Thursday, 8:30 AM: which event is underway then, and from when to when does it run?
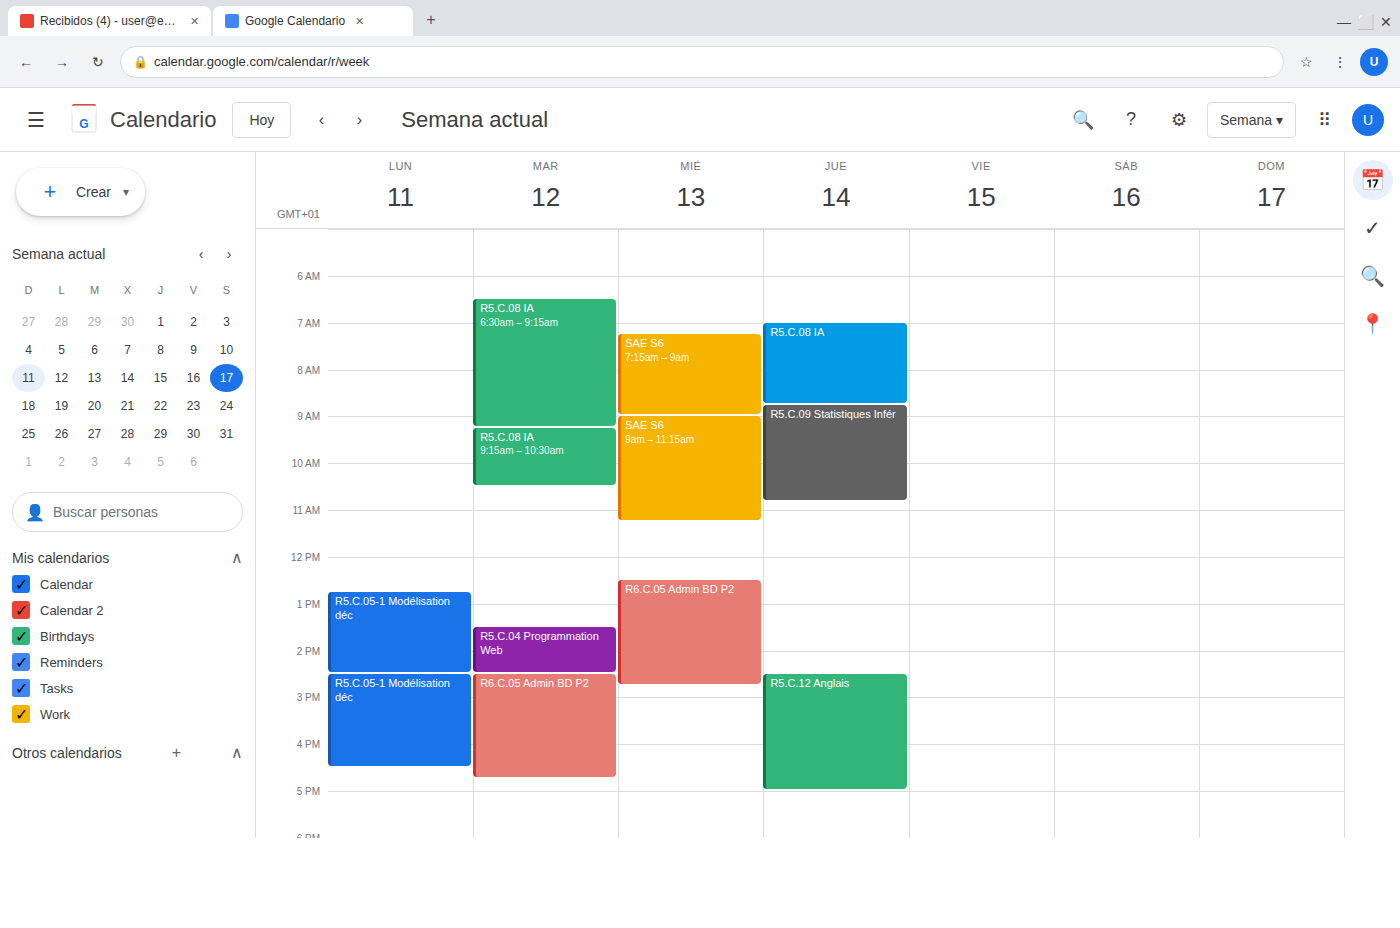
"R5.C.08 IA", 7:00 AM to 8:45 AM